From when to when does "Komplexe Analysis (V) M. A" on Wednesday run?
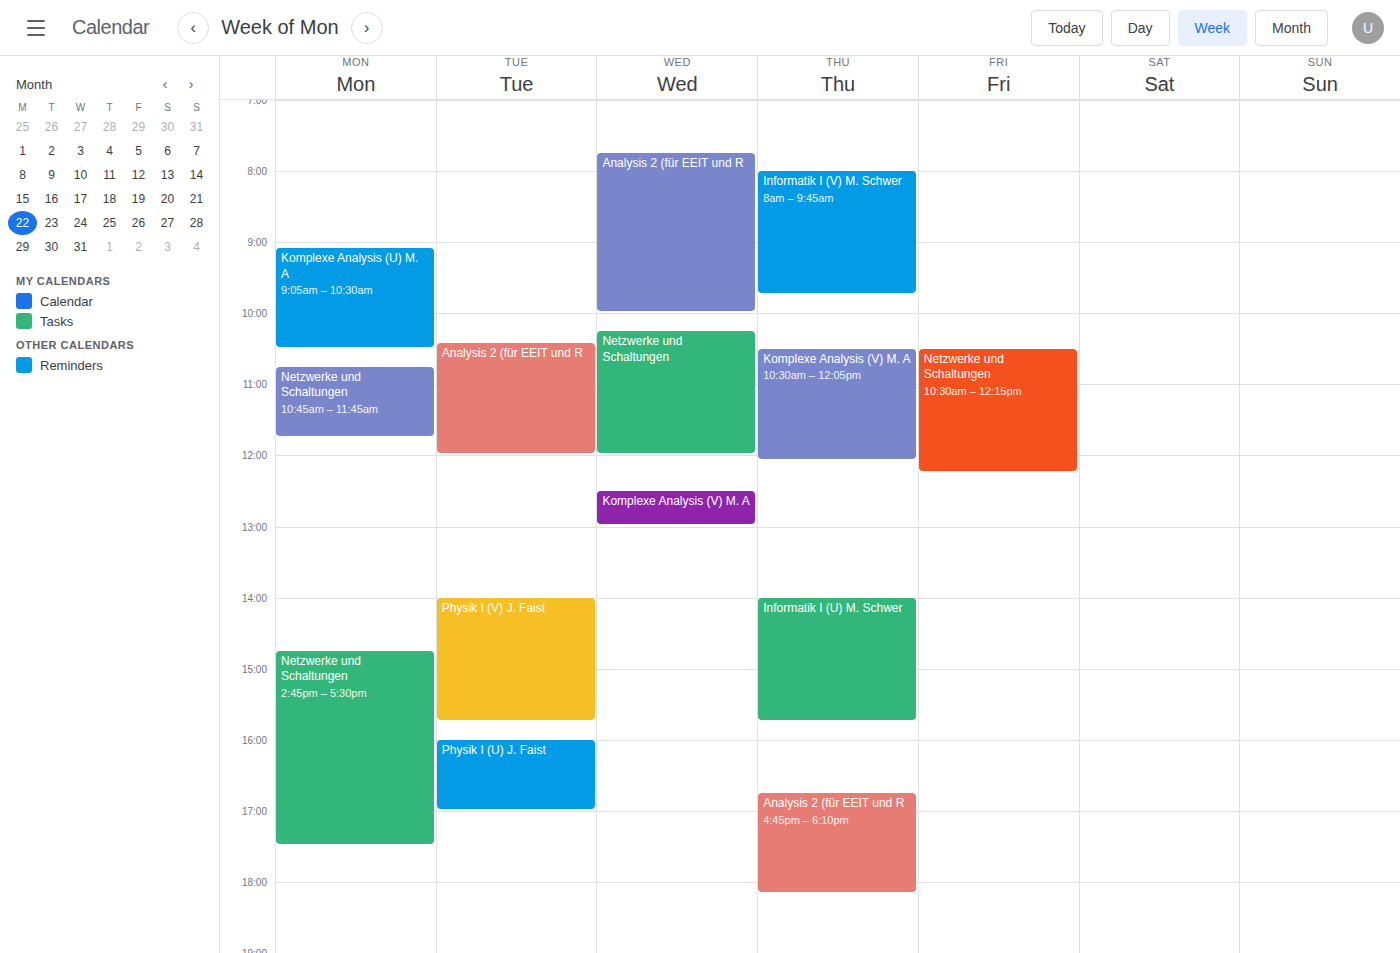
12:30 PM to 1:00 PM